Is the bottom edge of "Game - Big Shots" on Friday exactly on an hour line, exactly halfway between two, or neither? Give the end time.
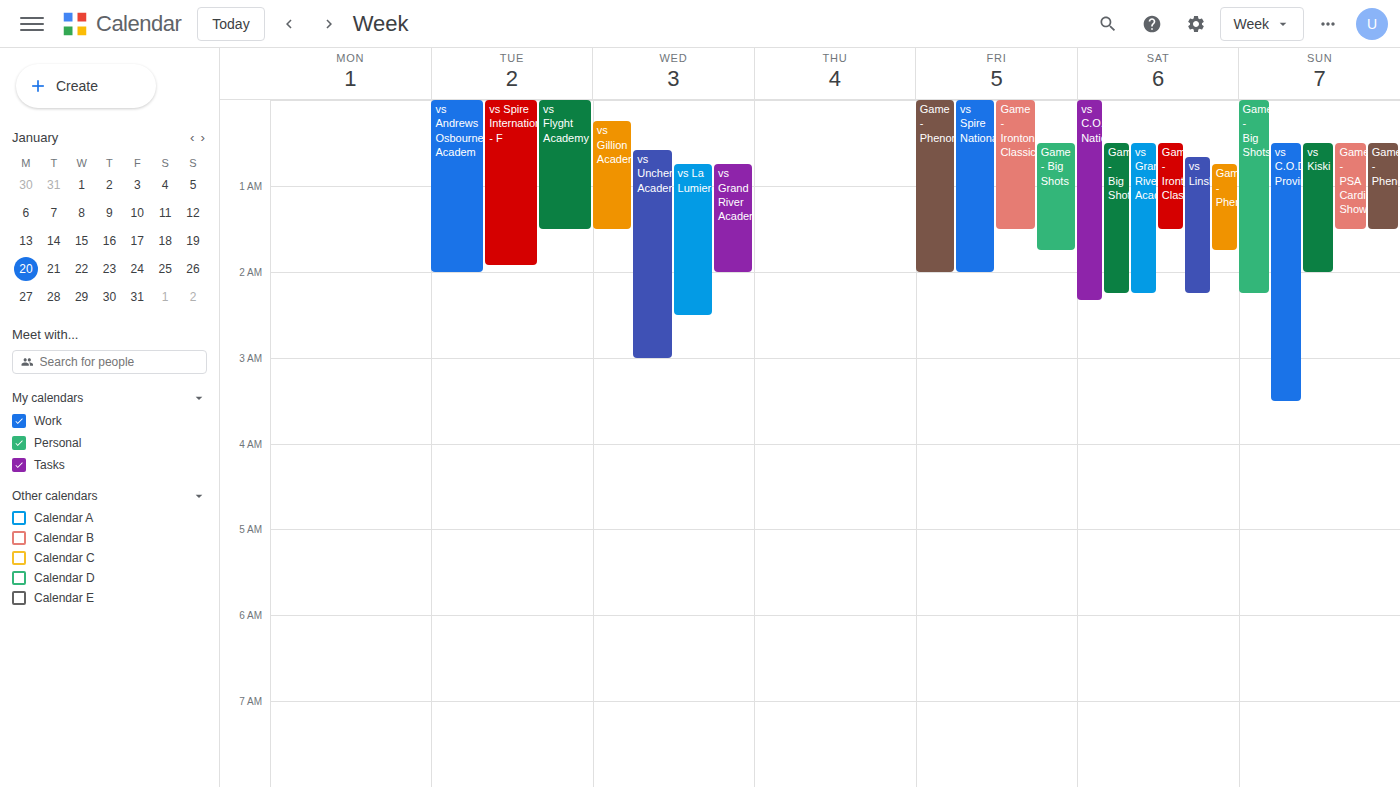
1:45 AM -- neither: three quarters of the way from the 1 AM line to the 2 AM line.